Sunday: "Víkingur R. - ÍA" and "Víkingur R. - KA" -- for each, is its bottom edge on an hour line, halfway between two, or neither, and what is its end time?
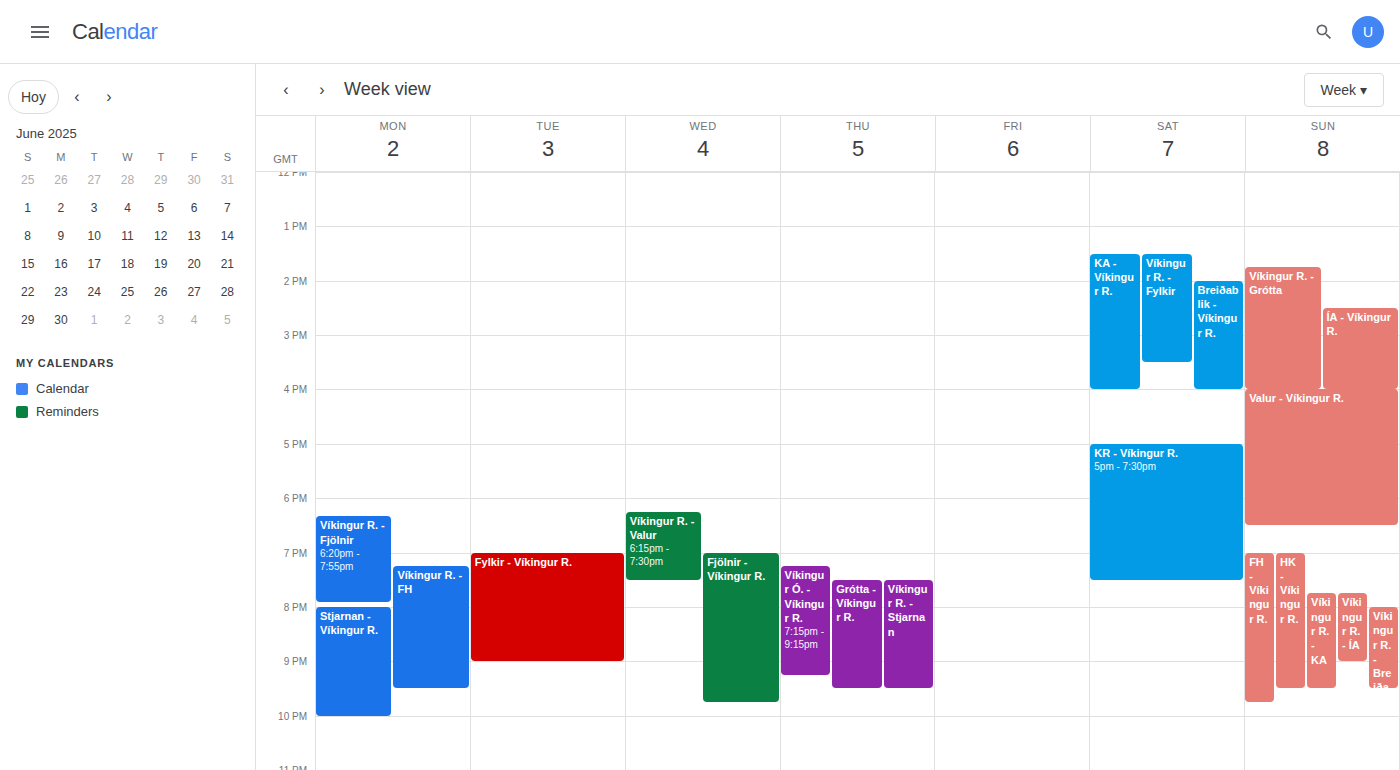
"Víkingur R. - ÍA": 9:00 PM, exactly on the 9 PM line. "Víkingur R. - KA": 9:30 PM, halfway between the 9 PM and 10 PM lines.